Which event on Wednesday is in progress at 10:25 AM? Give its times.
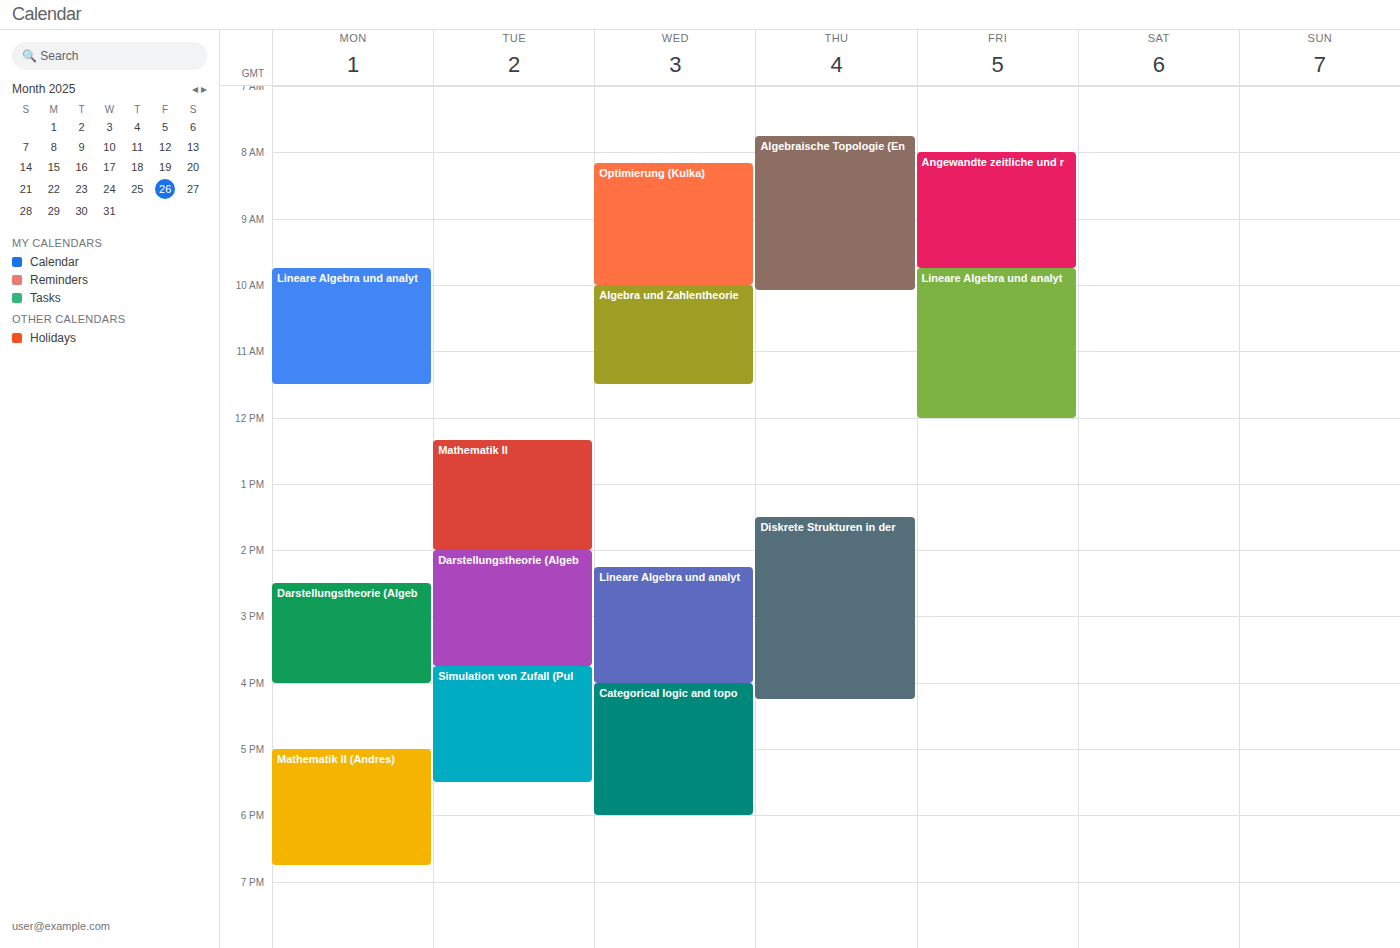
"Algebra und Zahlentheorie", 10:00 AM to 11:30 AM